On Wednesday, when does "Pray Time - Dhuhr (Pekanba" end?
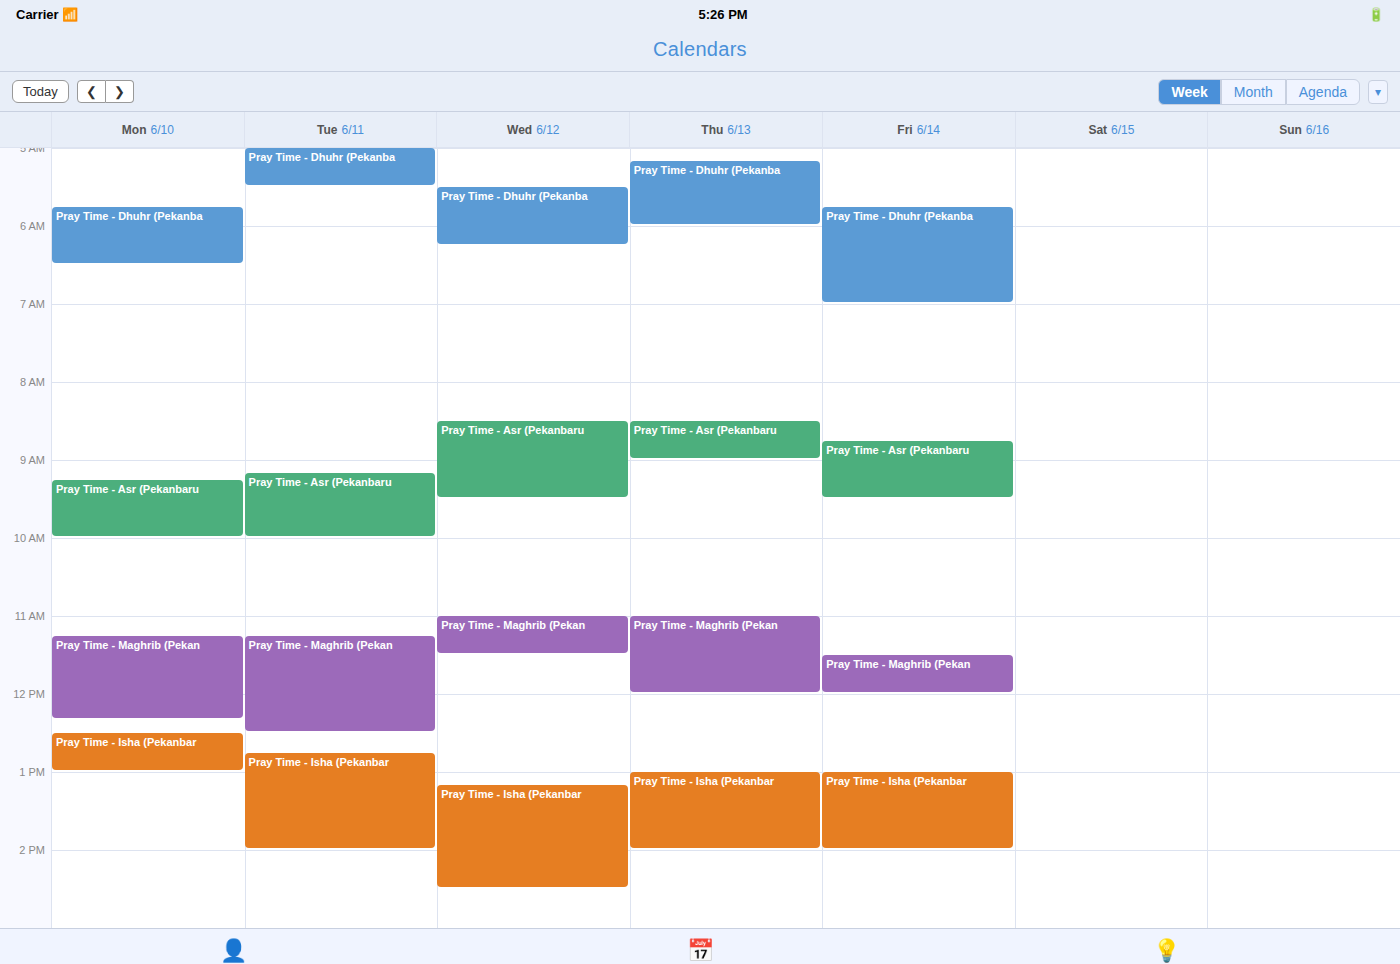
6:15 AM